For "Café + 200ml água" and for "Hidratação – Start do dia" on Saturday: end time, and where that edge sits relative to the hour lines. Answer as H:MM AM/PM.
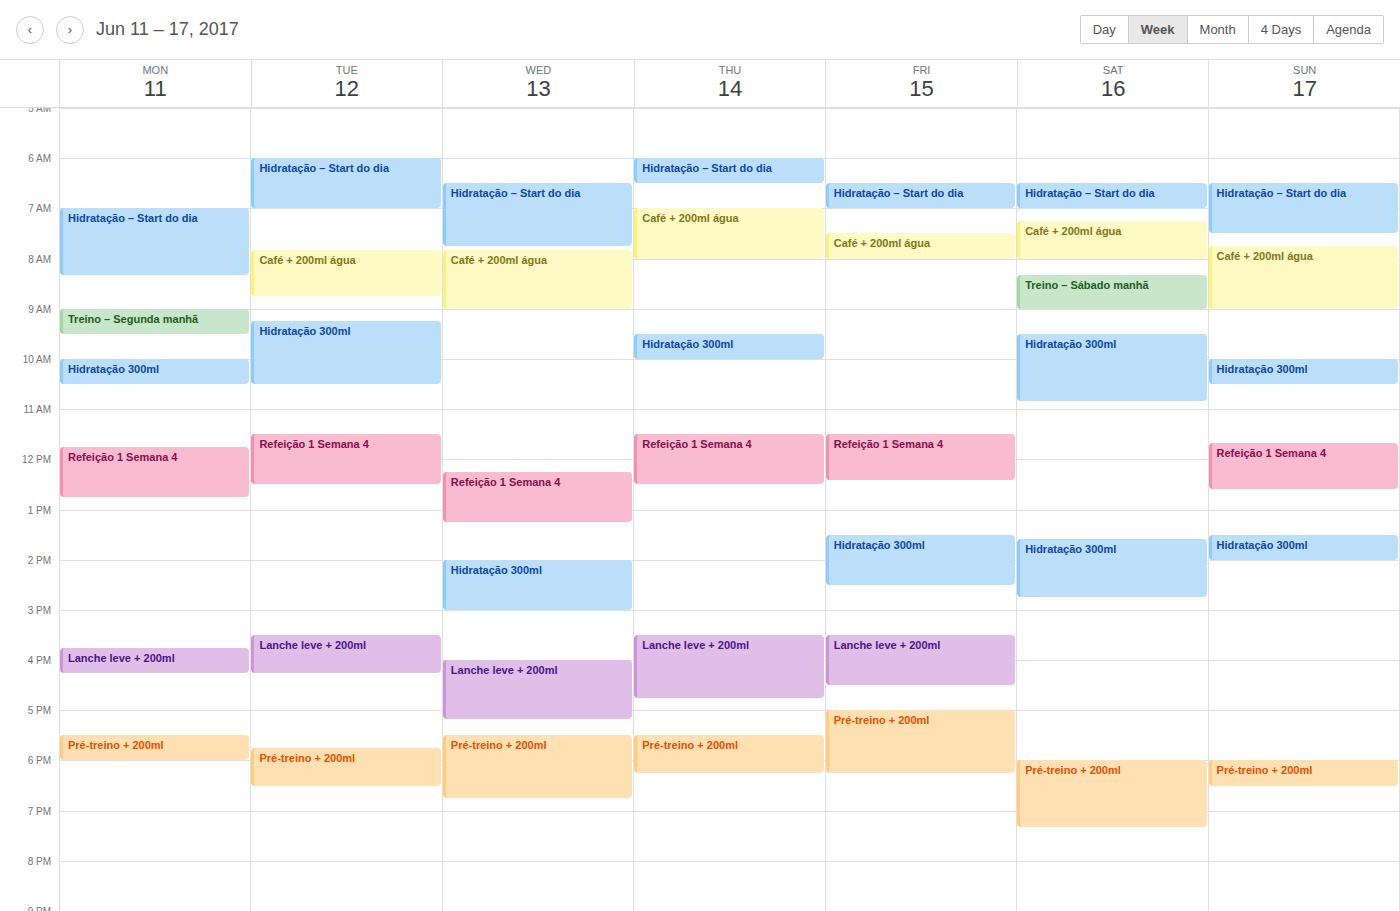
"Café + 200ml água": 8:00 AM, exactly on the 8 AM line. "Hidratação – Start do dia": 7:00 AM, exactly on the 7 AM line.